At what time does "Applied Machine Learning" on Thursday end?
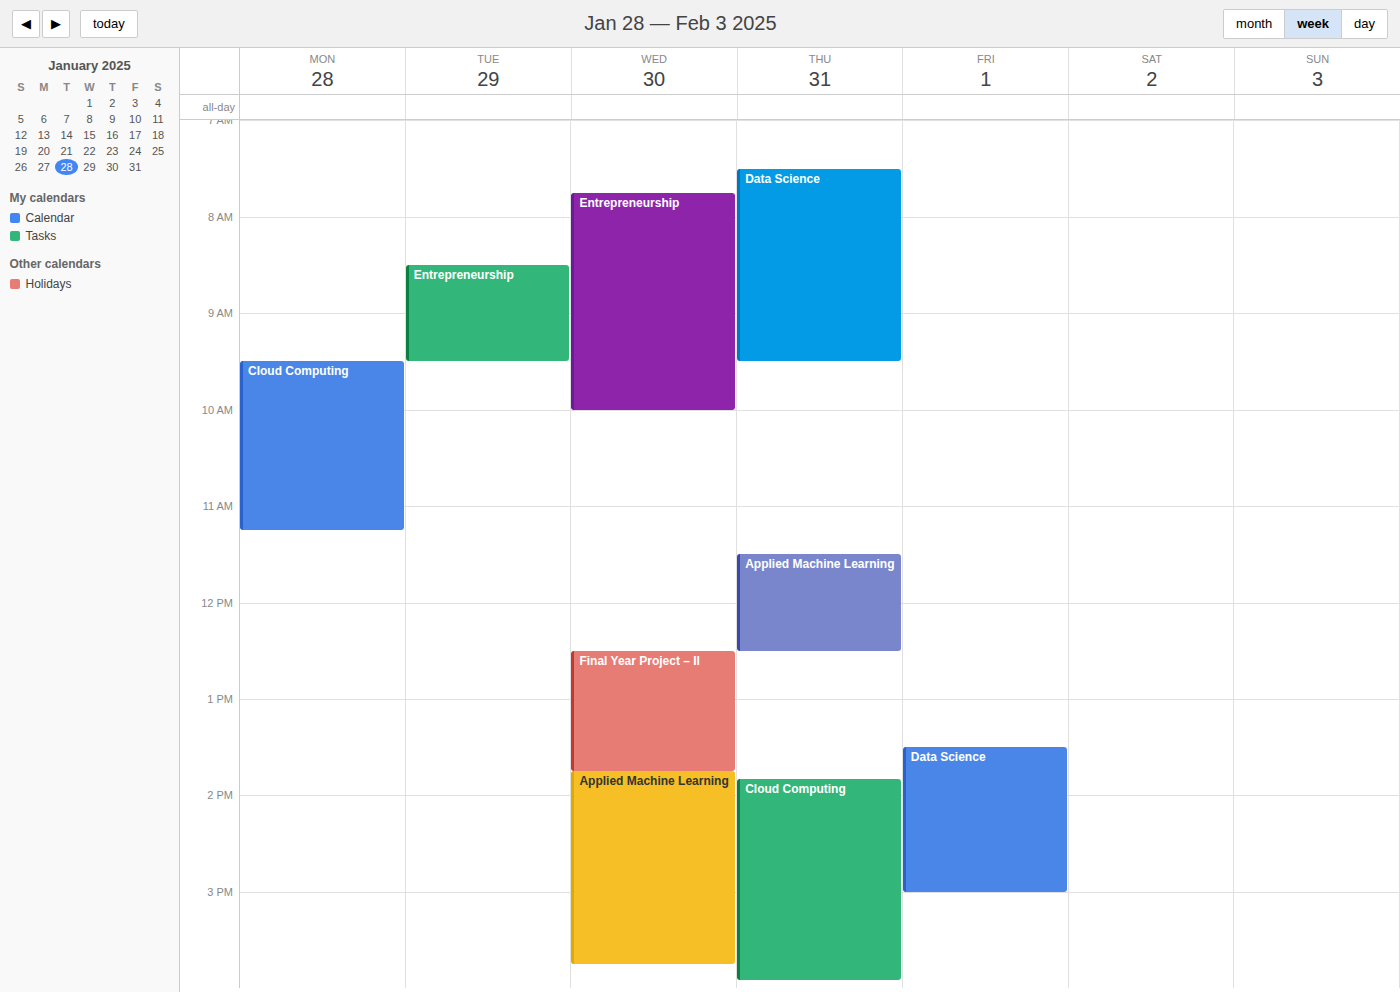
12:30 PM